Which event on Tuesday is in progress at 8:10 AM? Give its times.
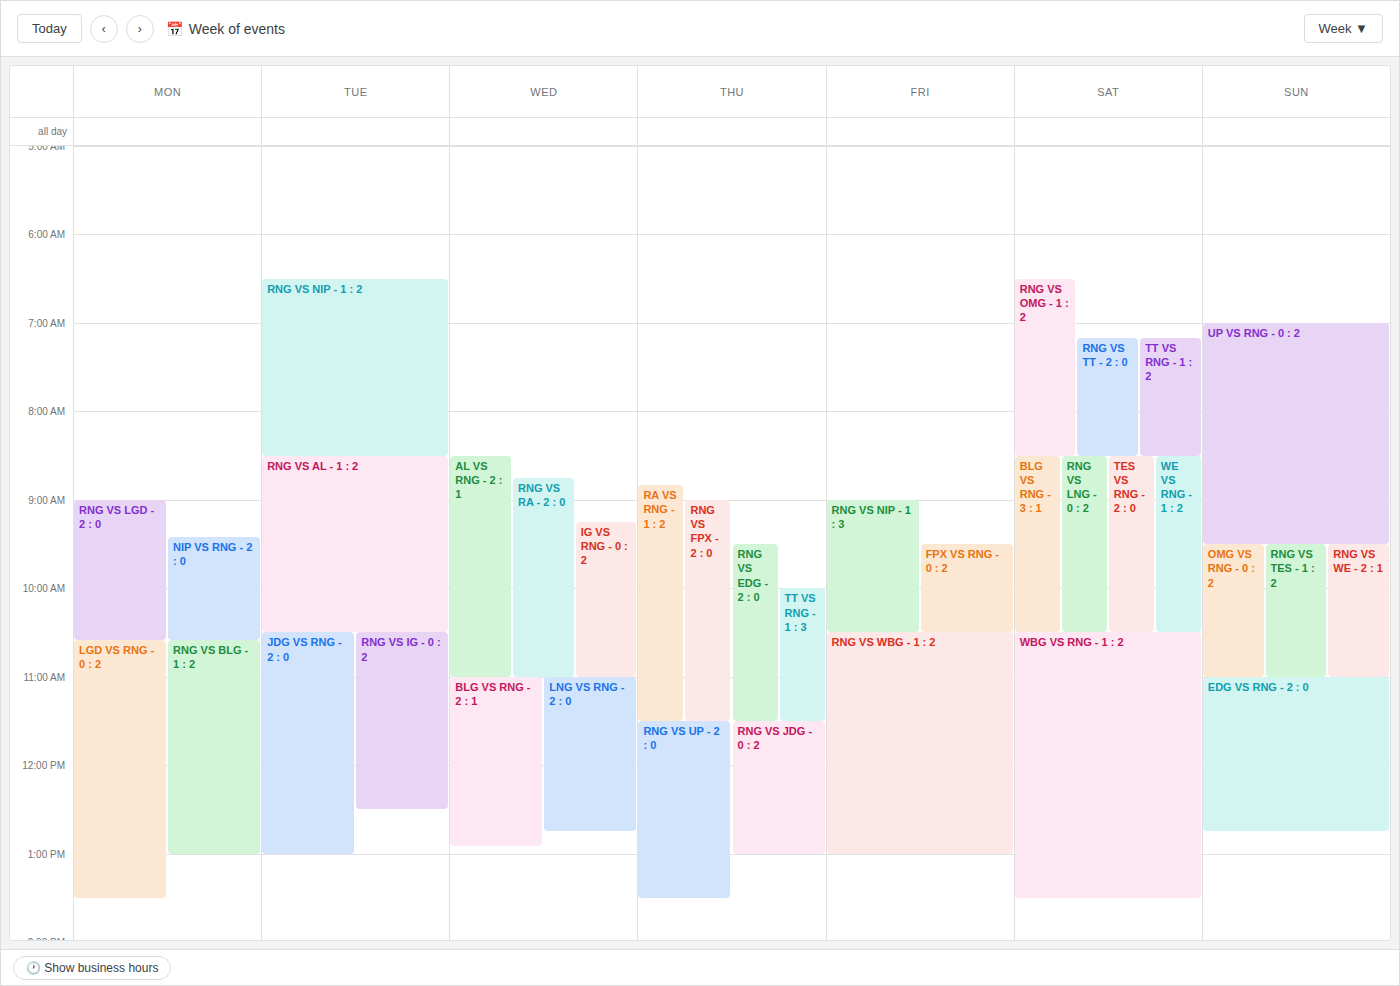
"RNG vs NIP - 1 : 2", 6:30 AM to 8:30 AM